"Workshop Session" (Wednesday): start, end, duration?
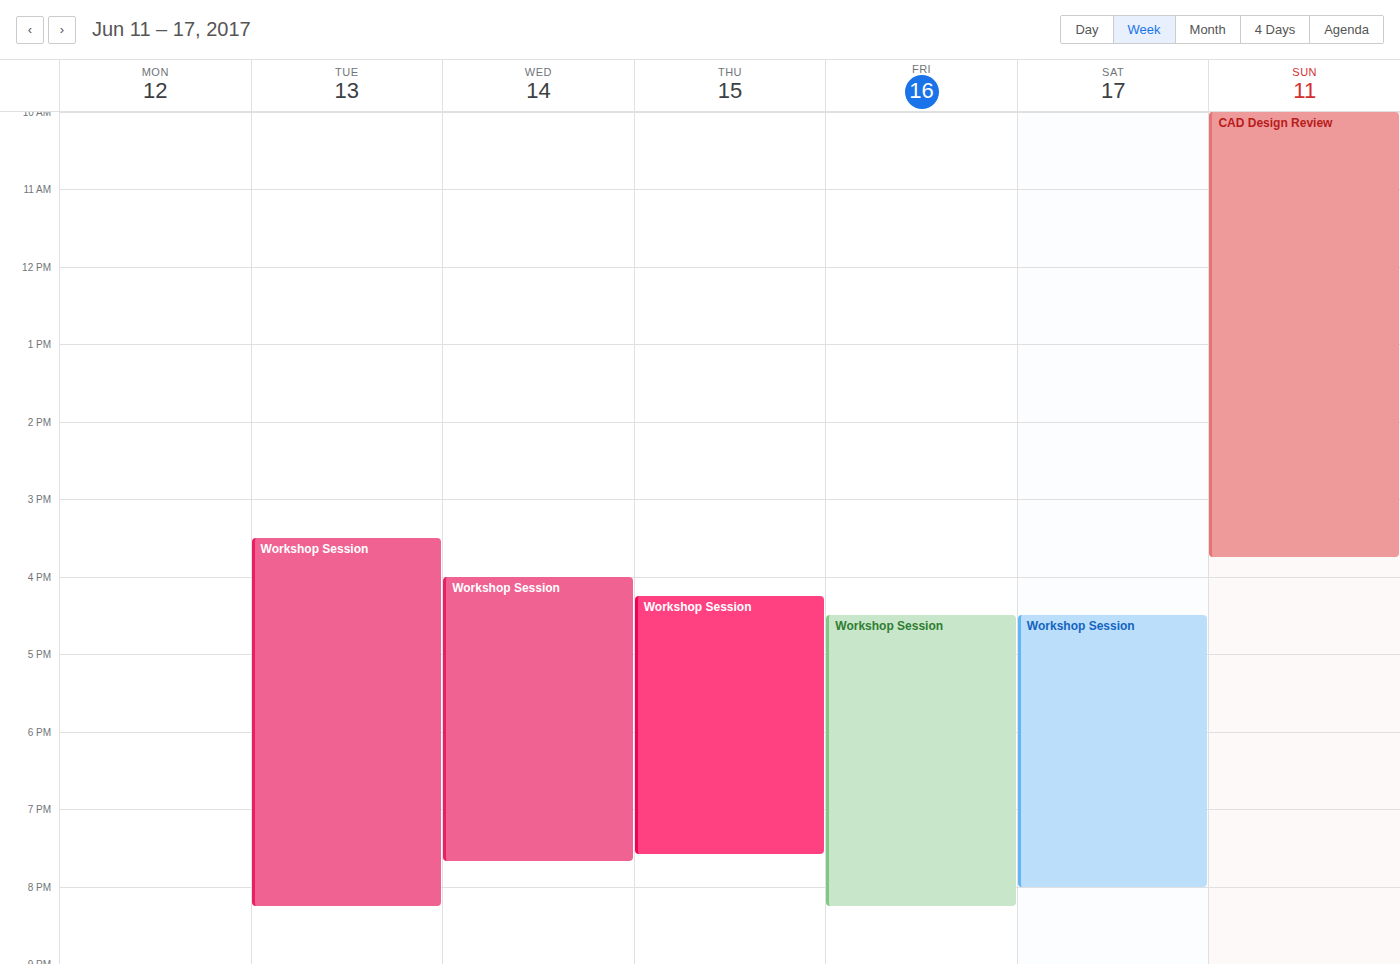
4:00 PM to 7:40 PM, 3 hours 40 minutes